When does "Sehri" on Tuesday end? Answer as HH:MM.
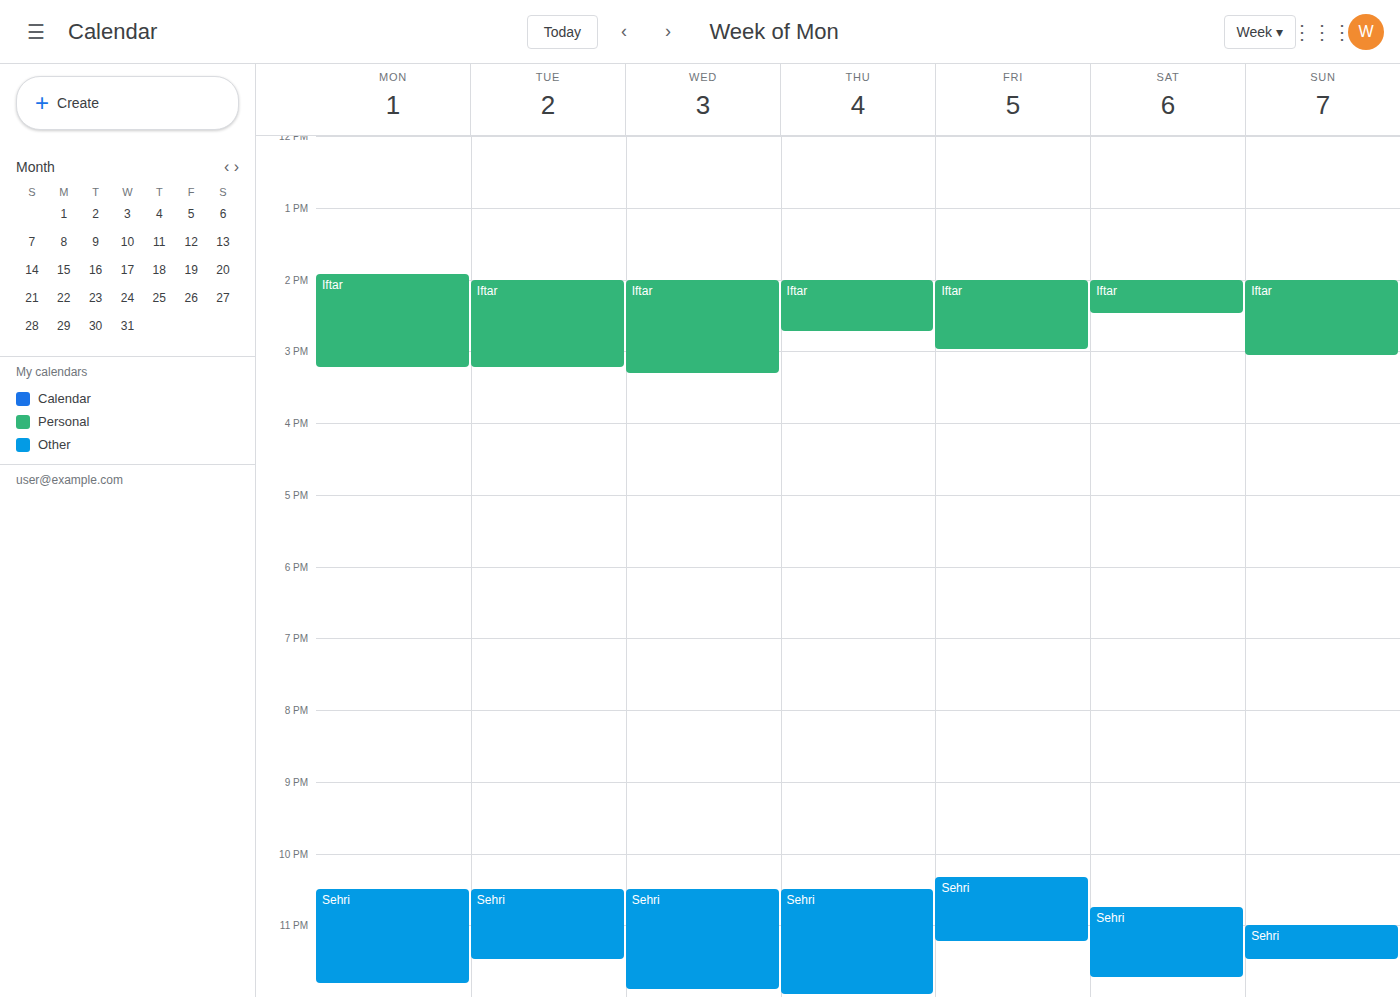
23:30